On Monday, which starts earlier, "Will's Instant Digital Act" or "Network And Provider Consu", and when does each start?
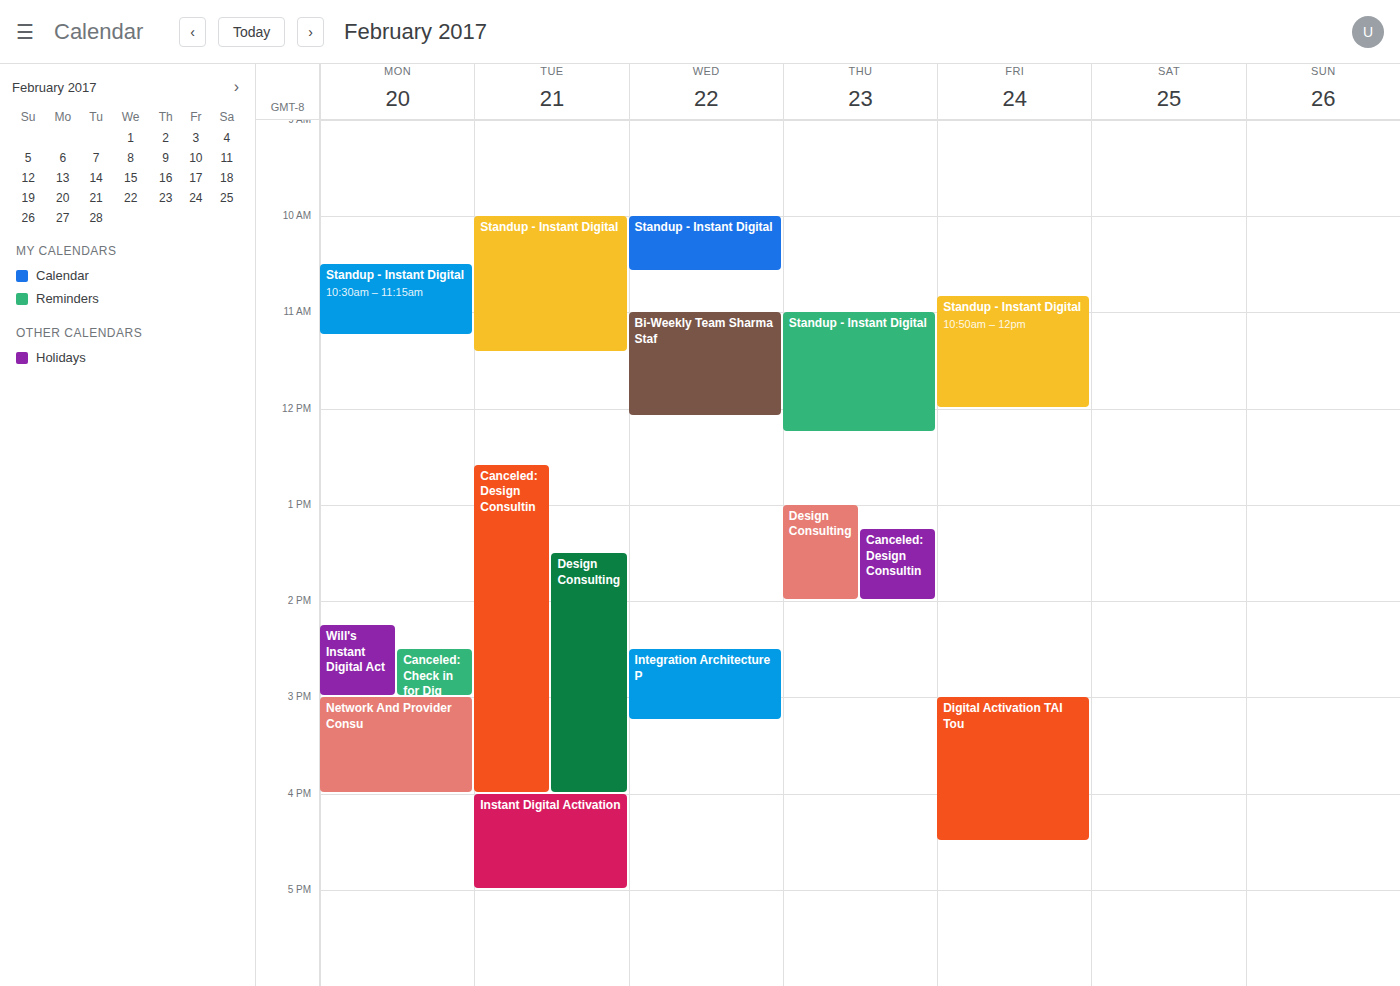
"Will's Instant Digital Act" 2:15 PM; "Network And Provider Consu" 3:00 PM.